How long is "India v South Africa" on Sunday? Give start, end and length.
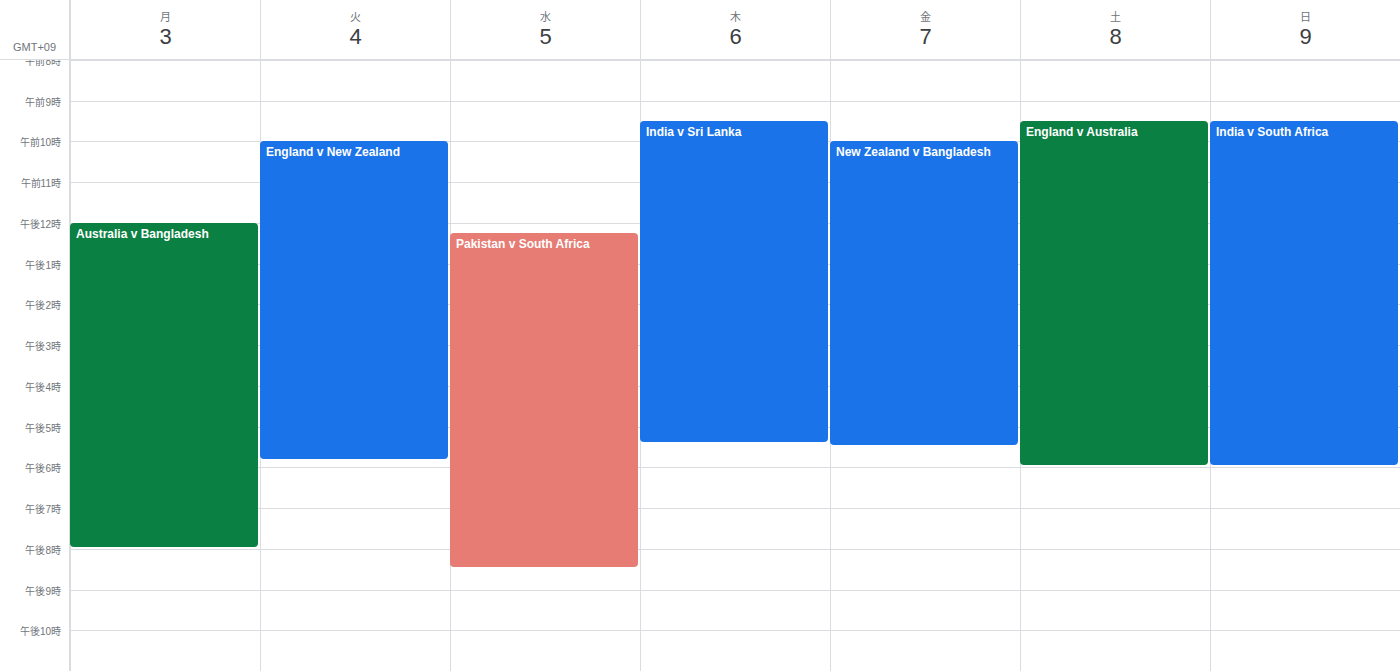
9:30 AM to 6:00 PM, 8 hours 30 minutes